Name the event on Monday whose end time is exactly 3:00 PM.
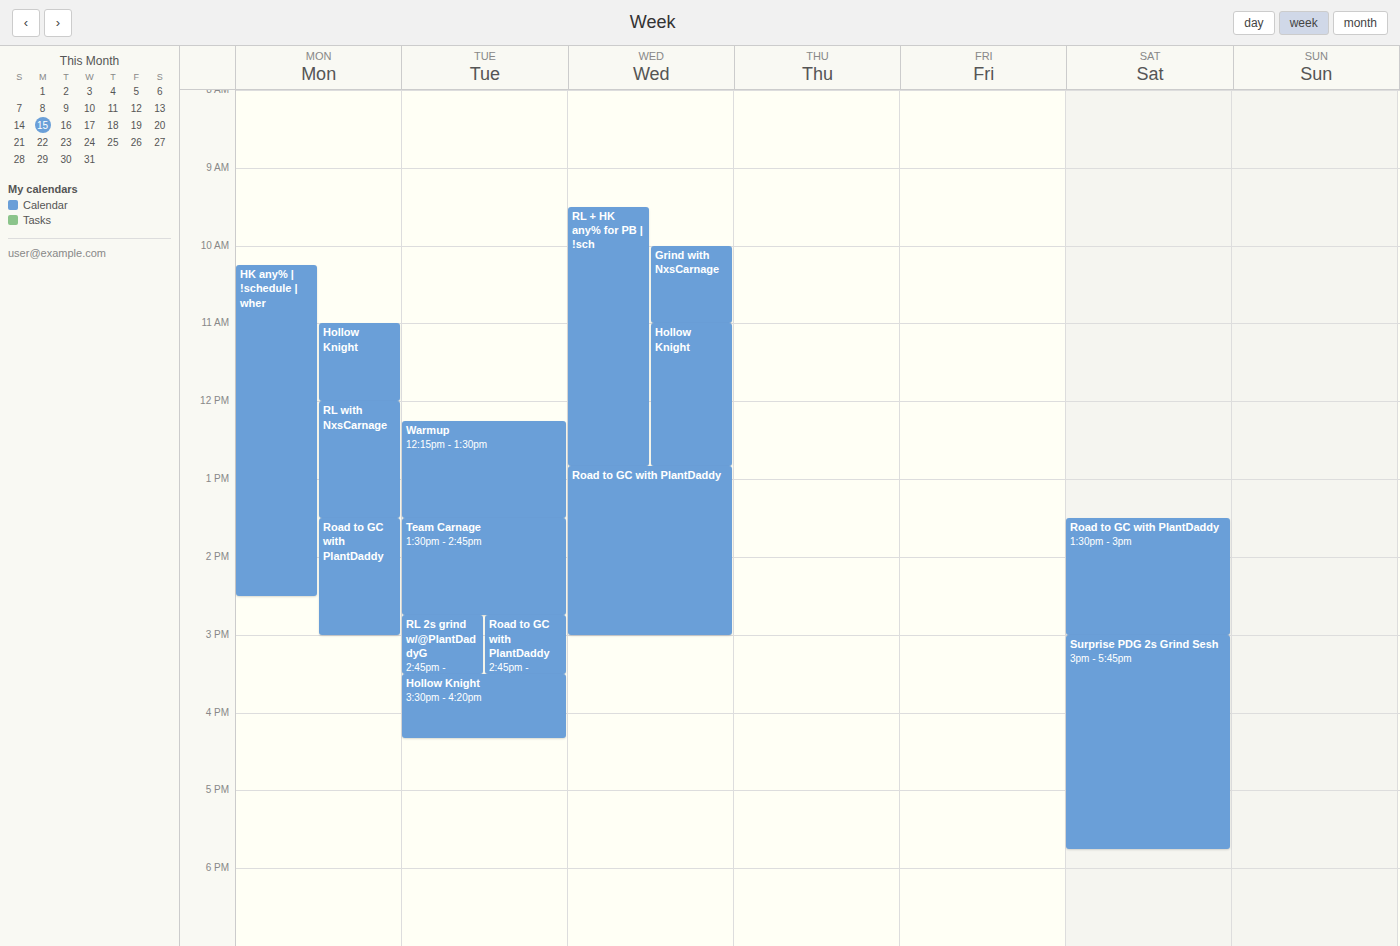
"Road to GC with PlantDaddy"